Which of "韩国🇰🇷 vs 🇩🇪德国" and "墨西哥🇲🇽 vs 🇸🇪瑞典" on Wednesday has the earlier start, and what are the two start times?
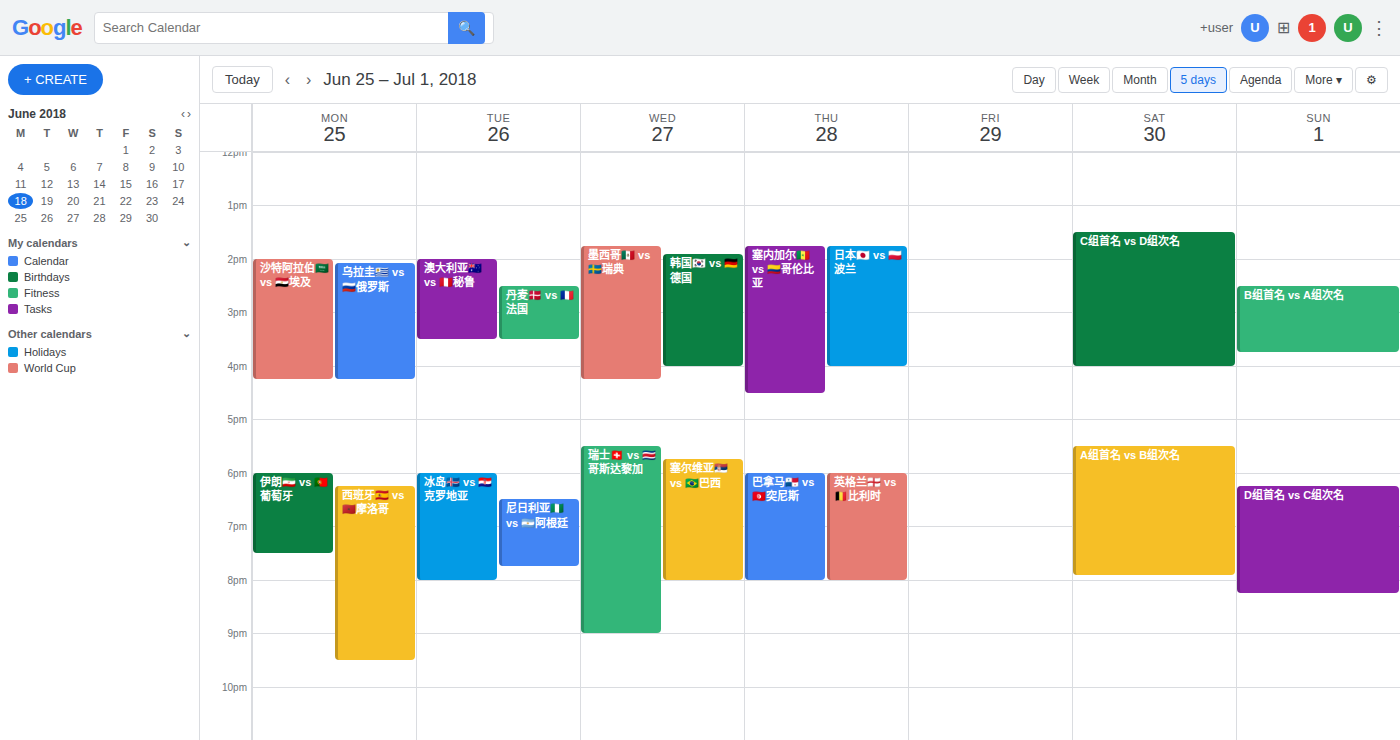
"墨西哥🇲🇽 vs 🇸🇪瑞典" 13:45; "韩国🇰🇷 vs 🇩🇪德国" 13:55.